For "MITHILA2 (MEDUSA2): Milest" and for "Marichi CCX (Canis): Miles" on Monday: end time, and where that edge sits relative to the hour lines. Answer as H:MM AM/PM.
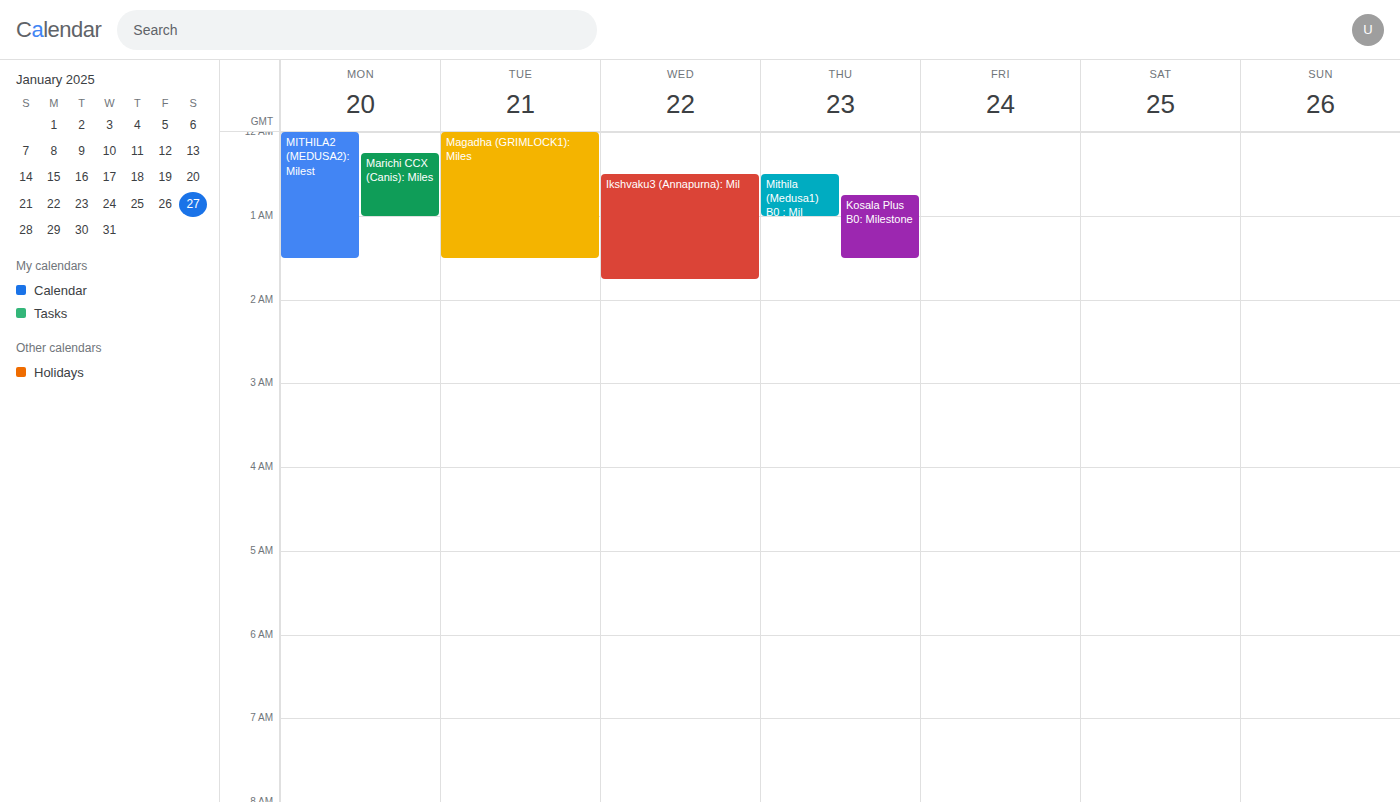
"MITHILA2 (MEDUSA2): Milest": 1:30 AM, halfway between the 1 AM and 2 AM lines. "Marichi CCX (Canis): Miles": 1:00 AM, exactly on the 1 AM line.